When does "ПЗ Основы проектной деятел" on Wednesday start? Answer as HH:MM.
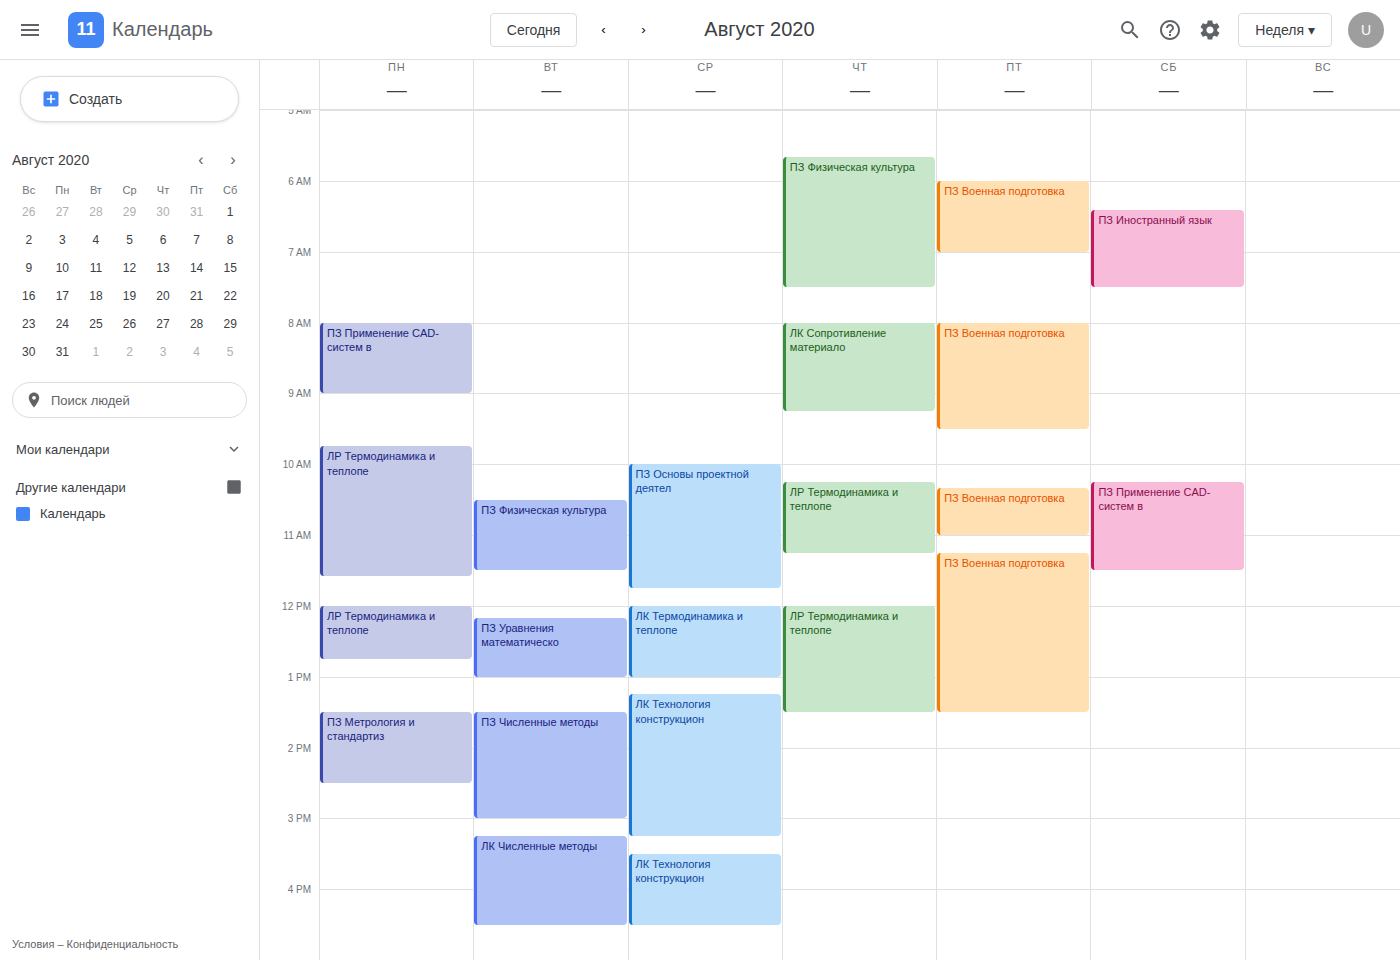
10:00